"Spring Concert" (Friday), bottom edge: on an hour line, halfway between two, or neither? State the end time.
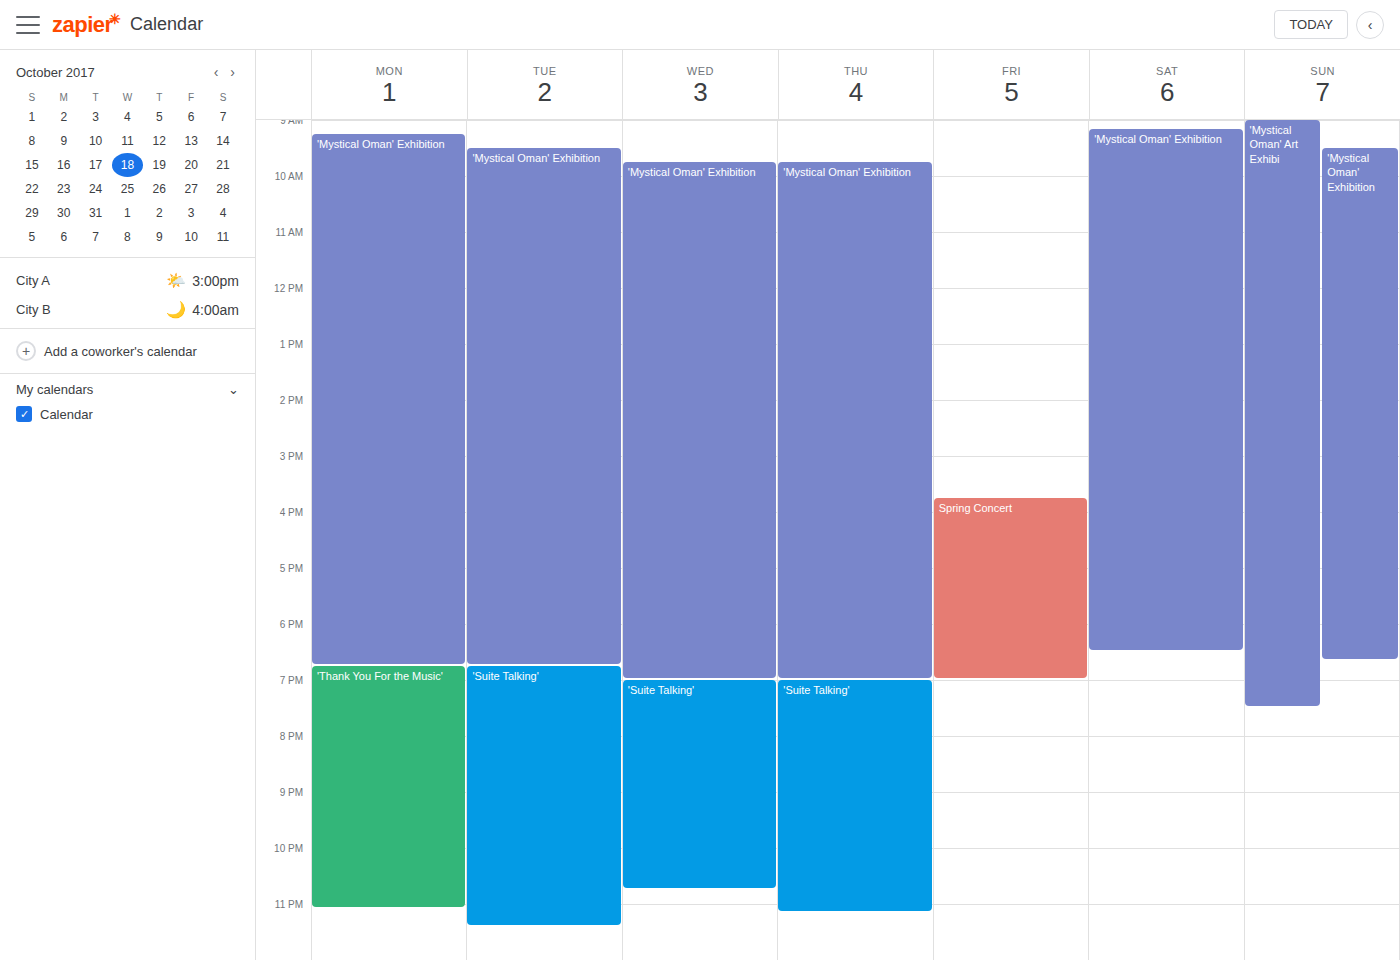
7:00 PM -- exactly on the 7 PM line.